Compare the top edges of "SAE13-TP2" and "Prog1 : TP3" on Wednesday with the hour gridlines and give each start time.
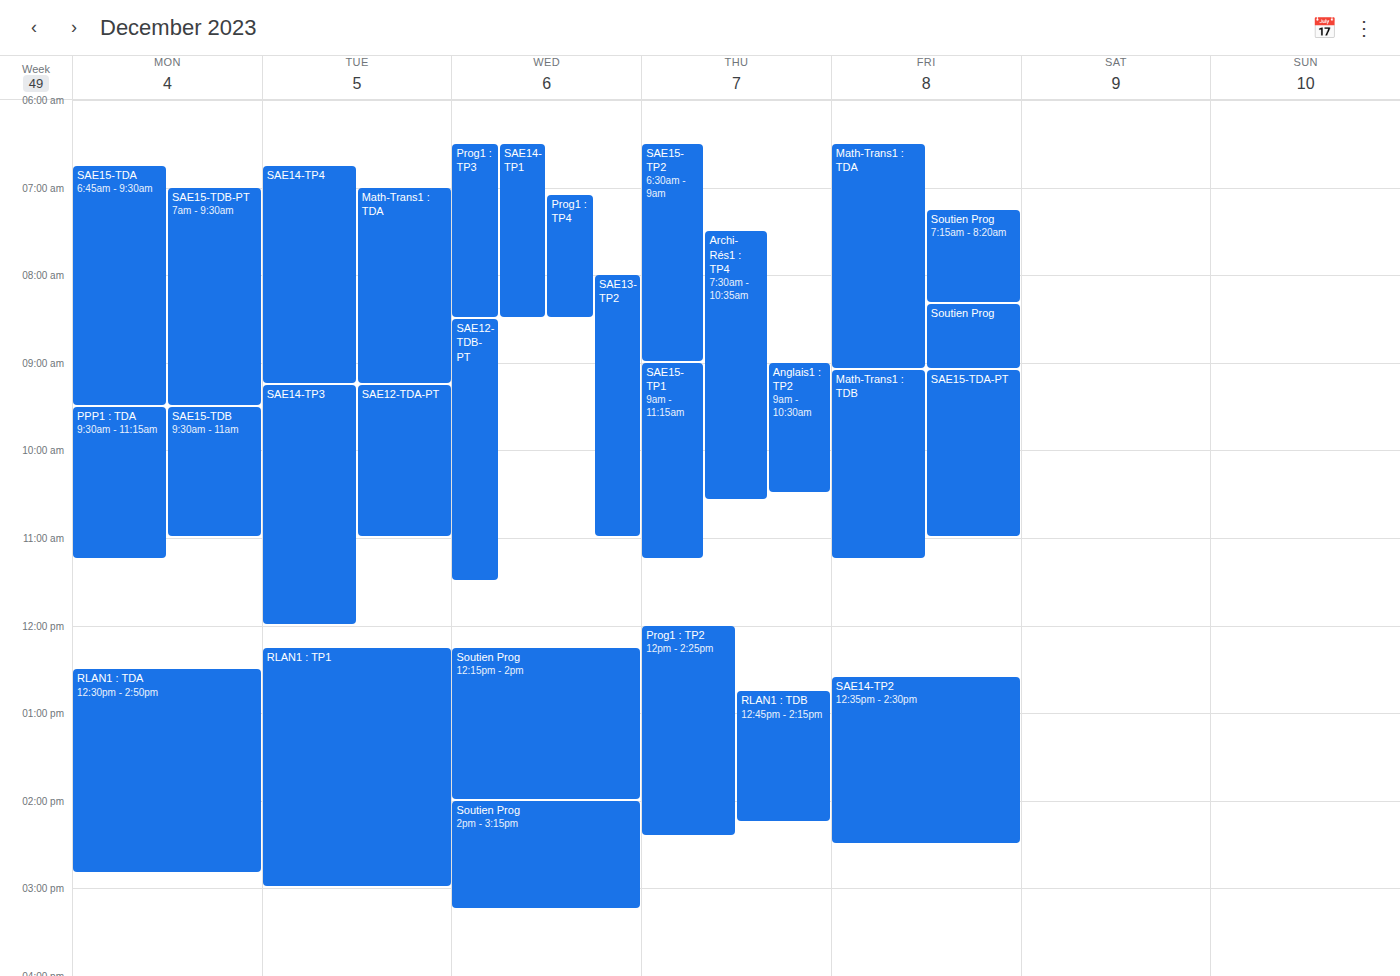
"SAE13-TP2": 8:00 AM, exactly on the 8 AM line. "Prog1 : TP3": 6:30 AM, halfway between the 6 AM and 7 AM lines.